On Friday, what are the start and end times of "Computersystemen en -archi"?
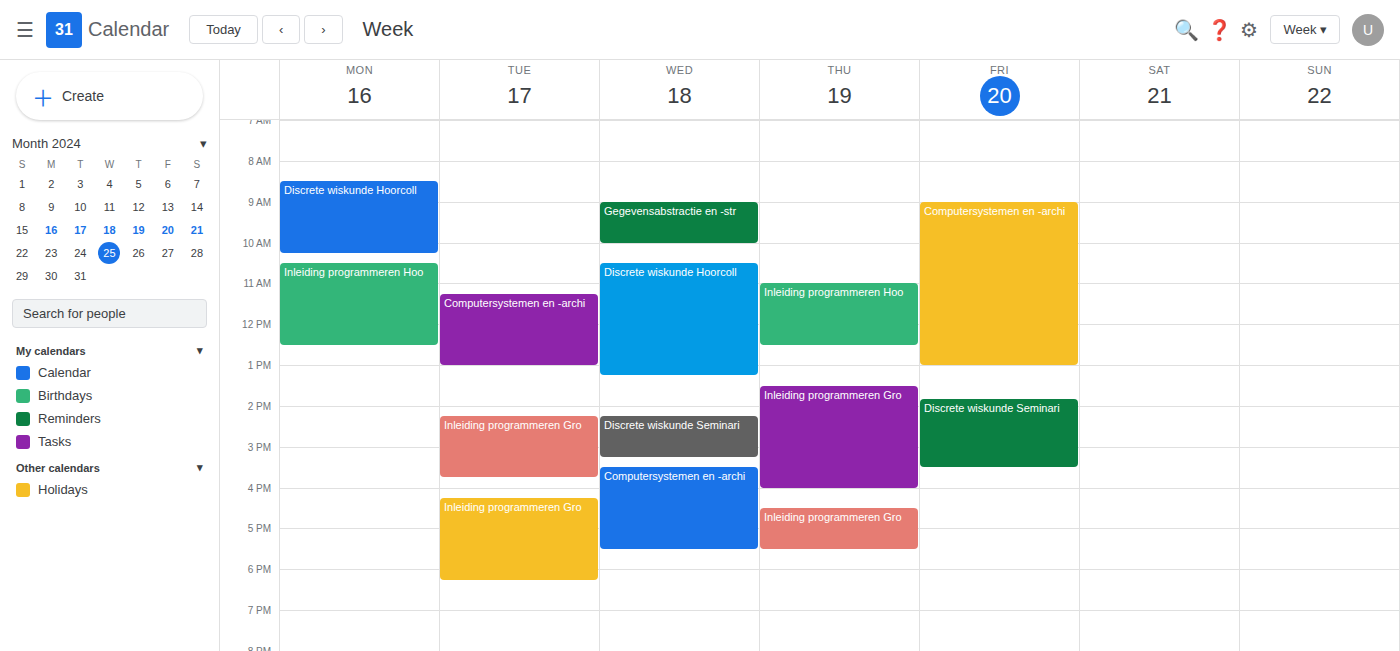
09:00 to 13:00